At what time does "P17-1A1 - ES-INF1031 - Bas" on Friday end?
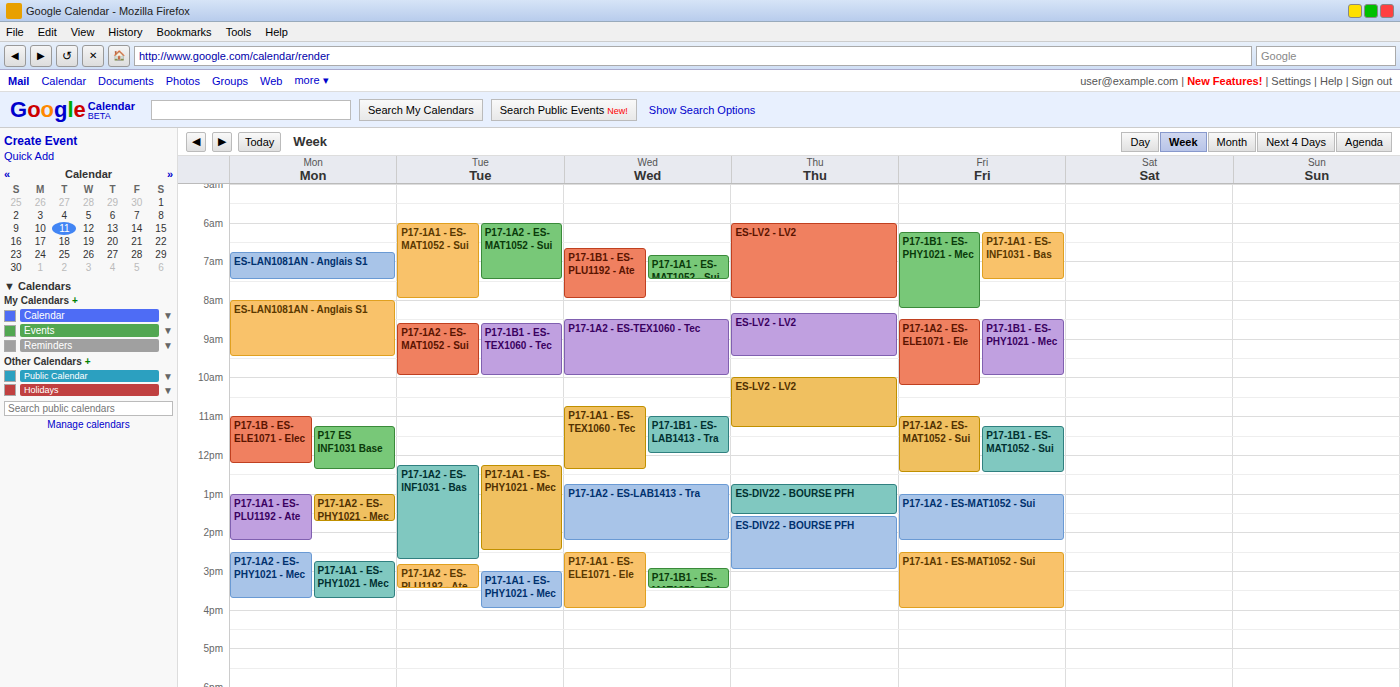
7:30 AM